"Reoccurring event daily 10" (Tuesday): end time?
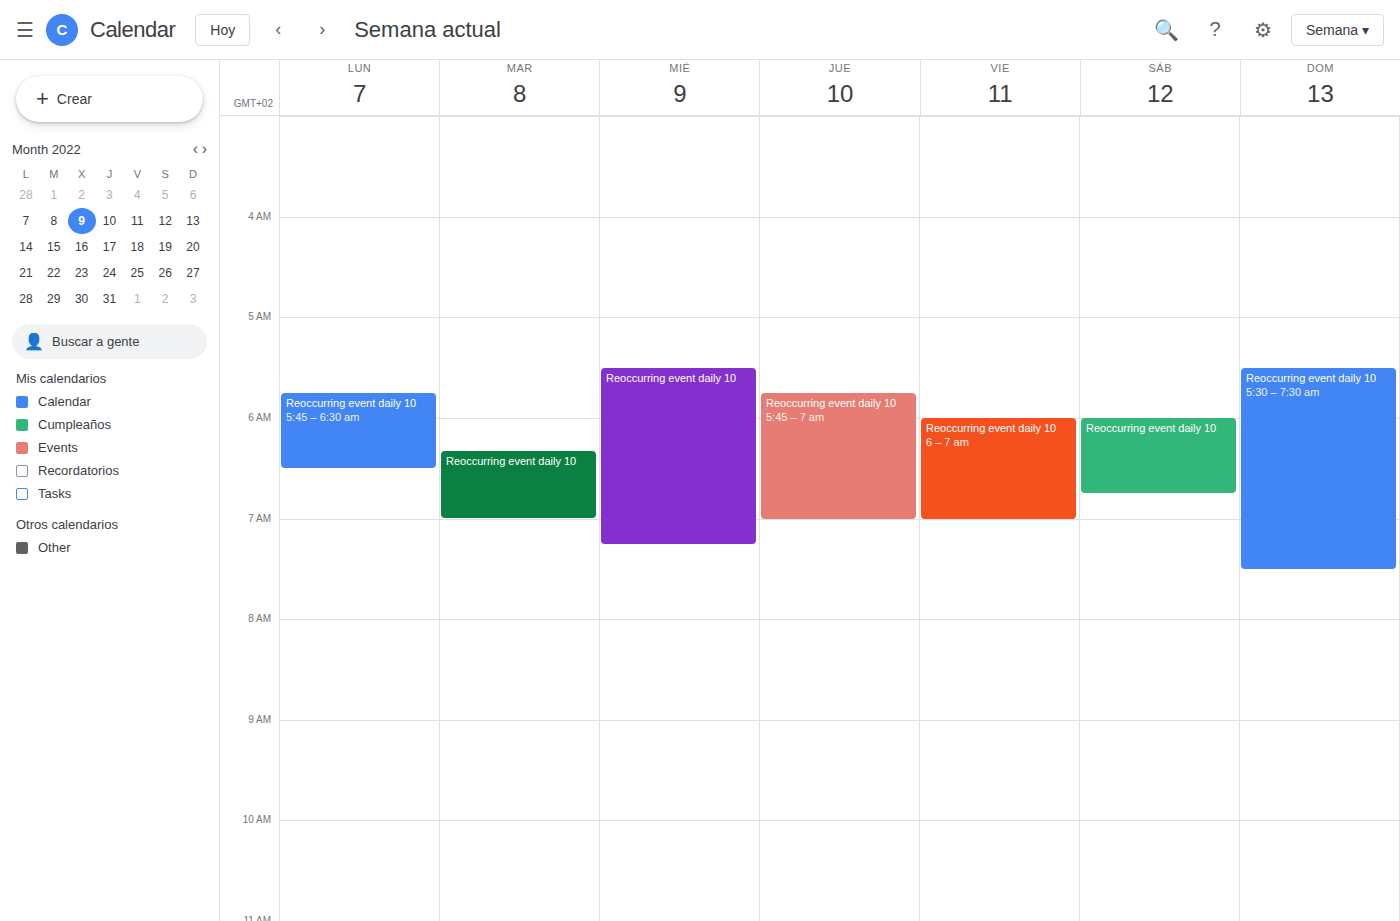
7:00 AM